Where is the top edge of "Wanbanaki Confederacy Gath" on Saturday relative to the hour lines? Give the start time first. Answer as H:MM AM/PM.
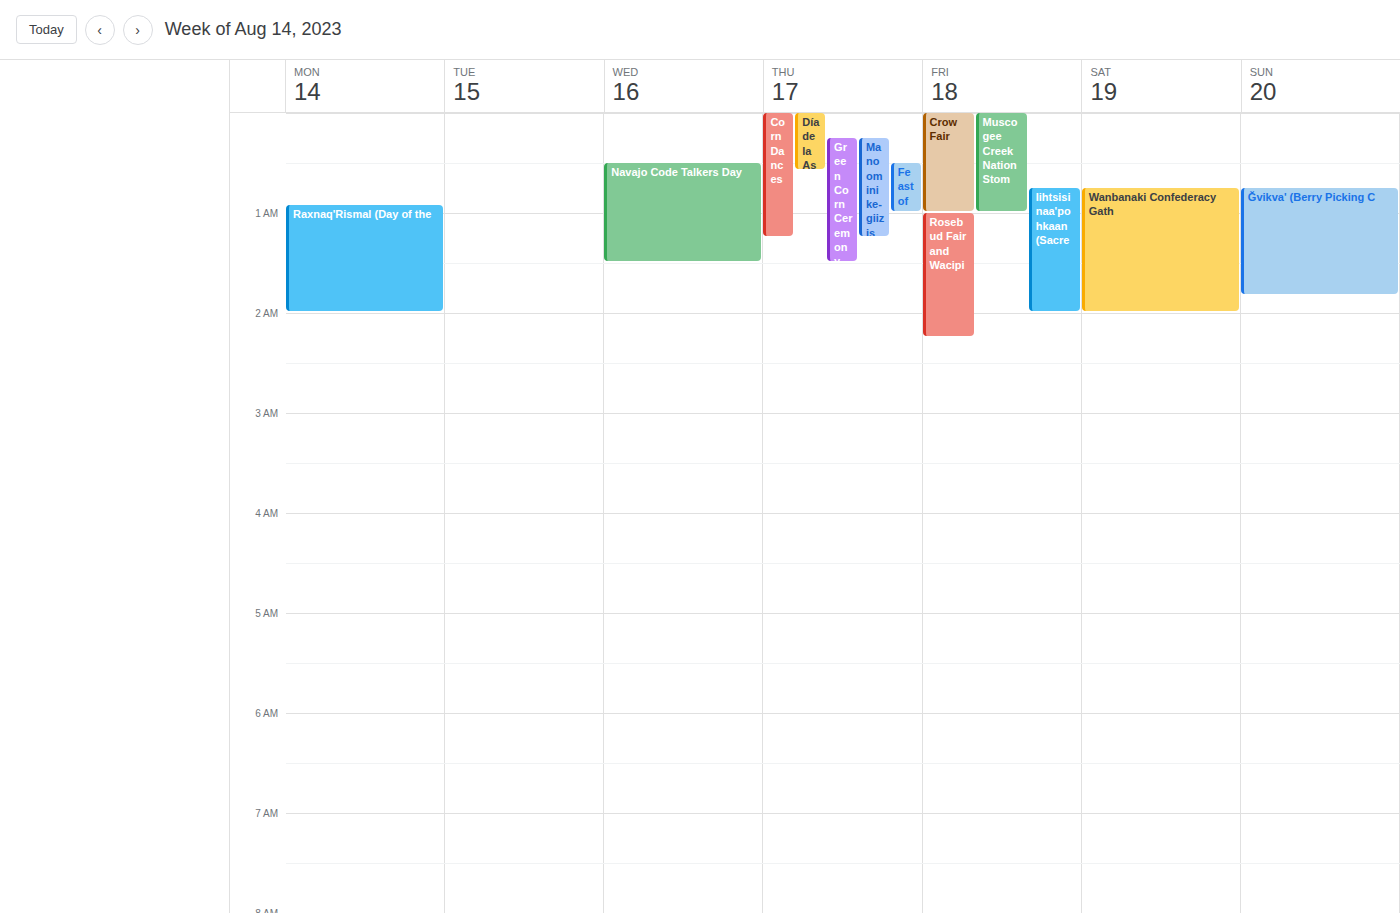
12:45 AM -- neither: three quarters of the way from the 12 AM line to the 1 AM line.